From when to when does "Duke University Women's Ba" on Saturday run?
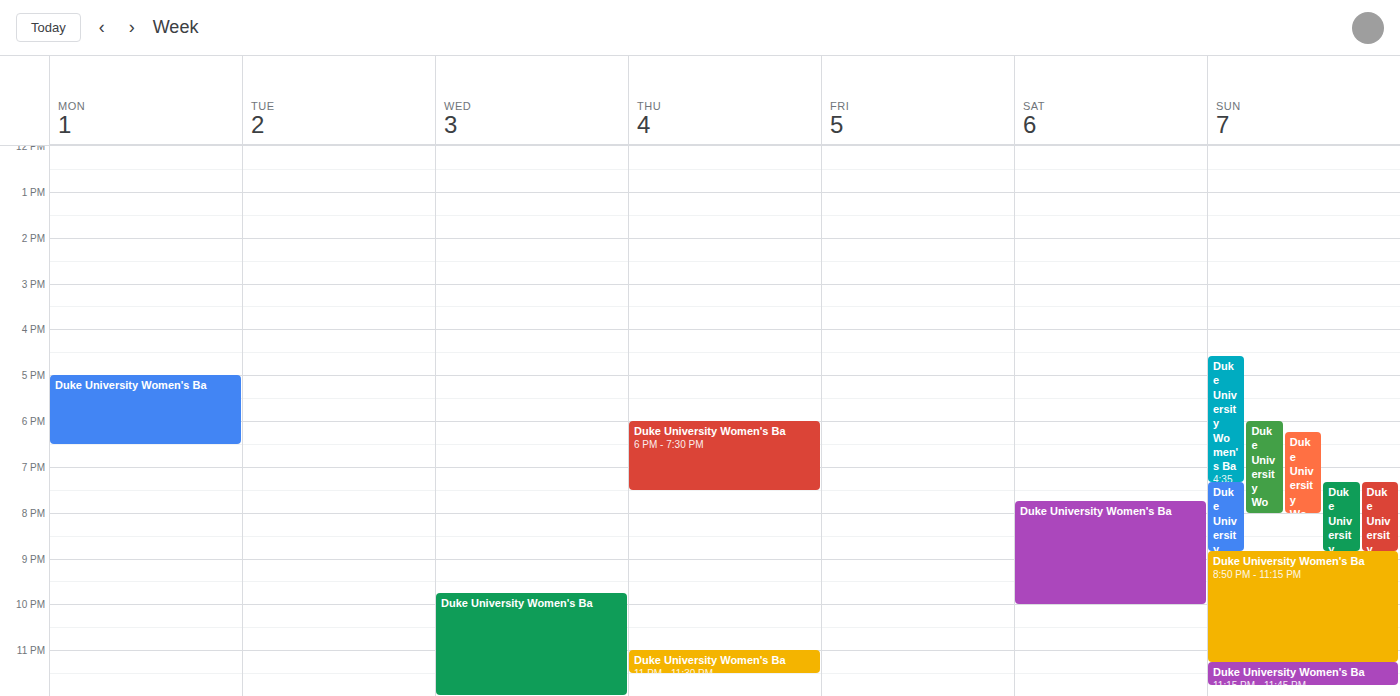
19:45 to 22:00